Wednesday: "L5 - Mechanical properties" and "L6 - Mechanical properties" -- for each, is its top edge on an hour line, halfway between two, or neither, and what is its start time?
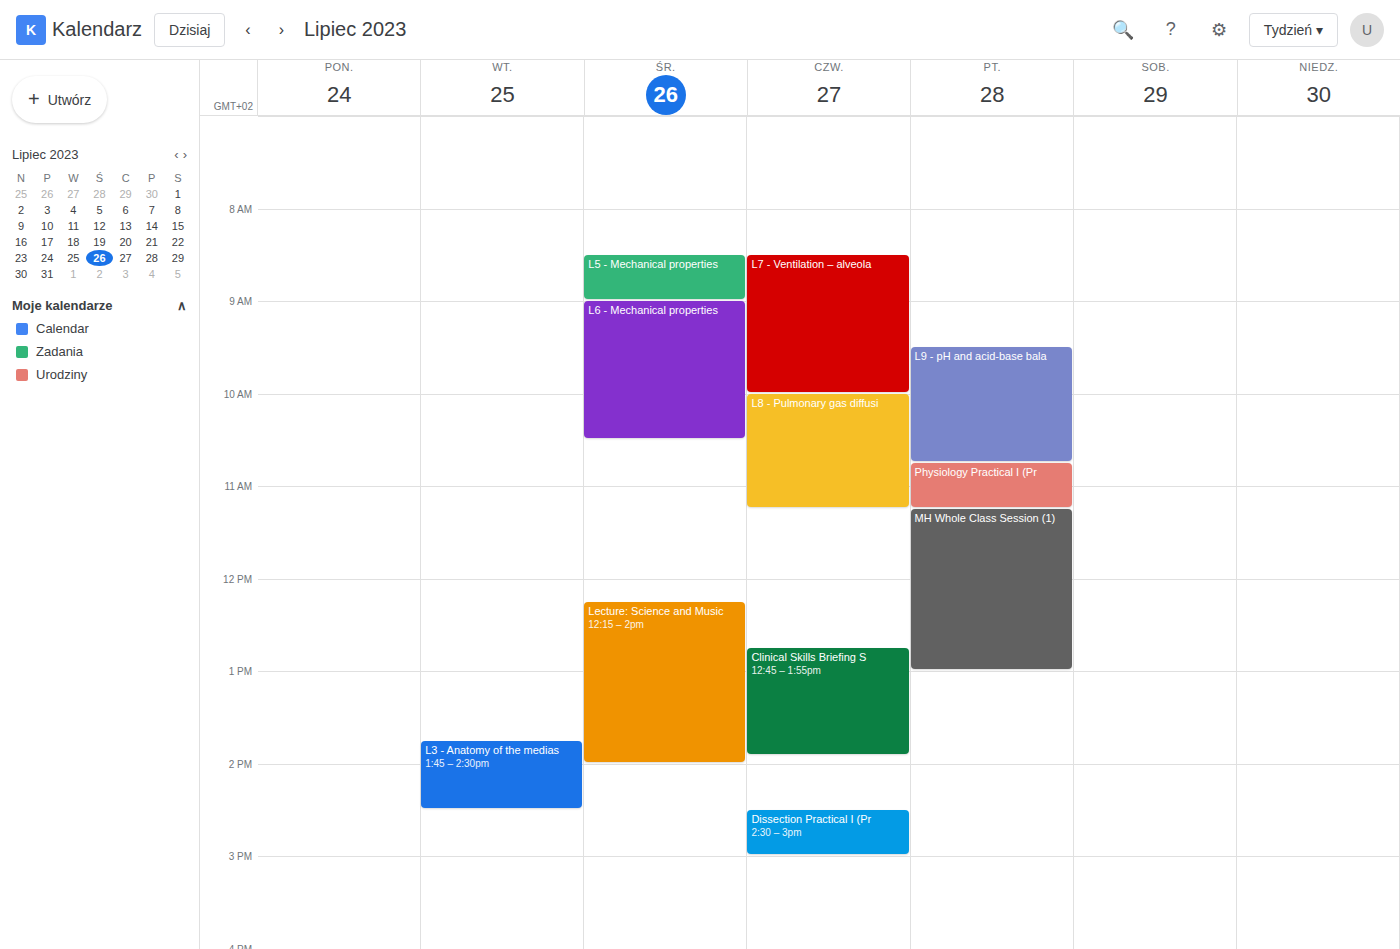
"L5 - Mechanical properties": 8:30 AM, halfway between the 8 AM and 9 AM lines. "L6 - Mechanical properties": 9:00 AM, exactly on the 9 AM line.